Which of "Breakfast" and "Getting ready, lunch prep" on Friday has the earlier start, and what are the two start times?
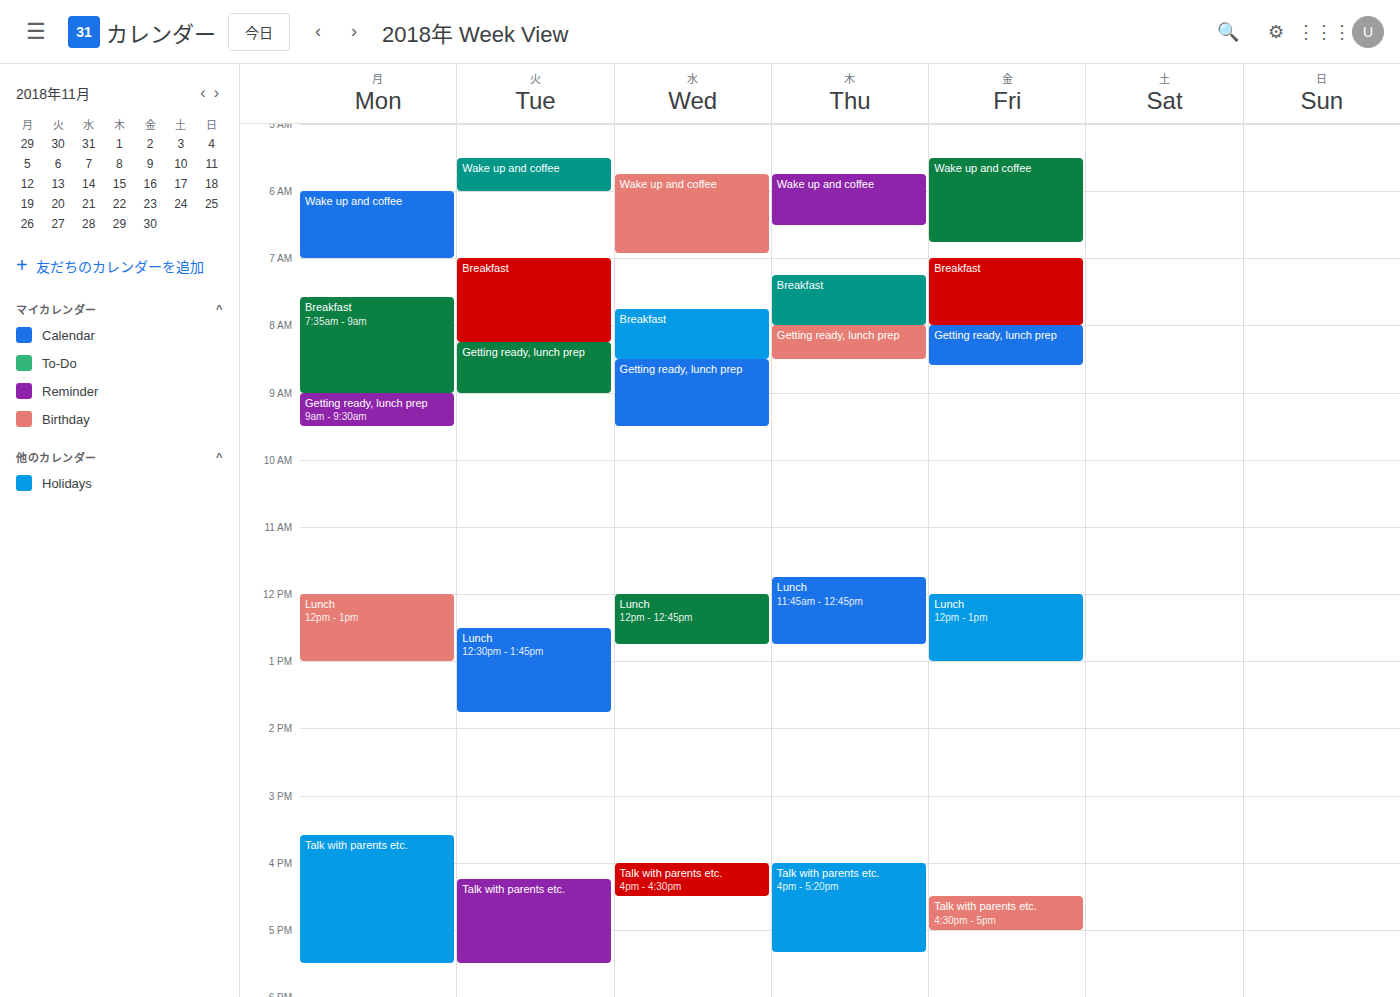
"Breakfast" 7:00 AM; "Getting ready, lunch prep" 8:00 AM.